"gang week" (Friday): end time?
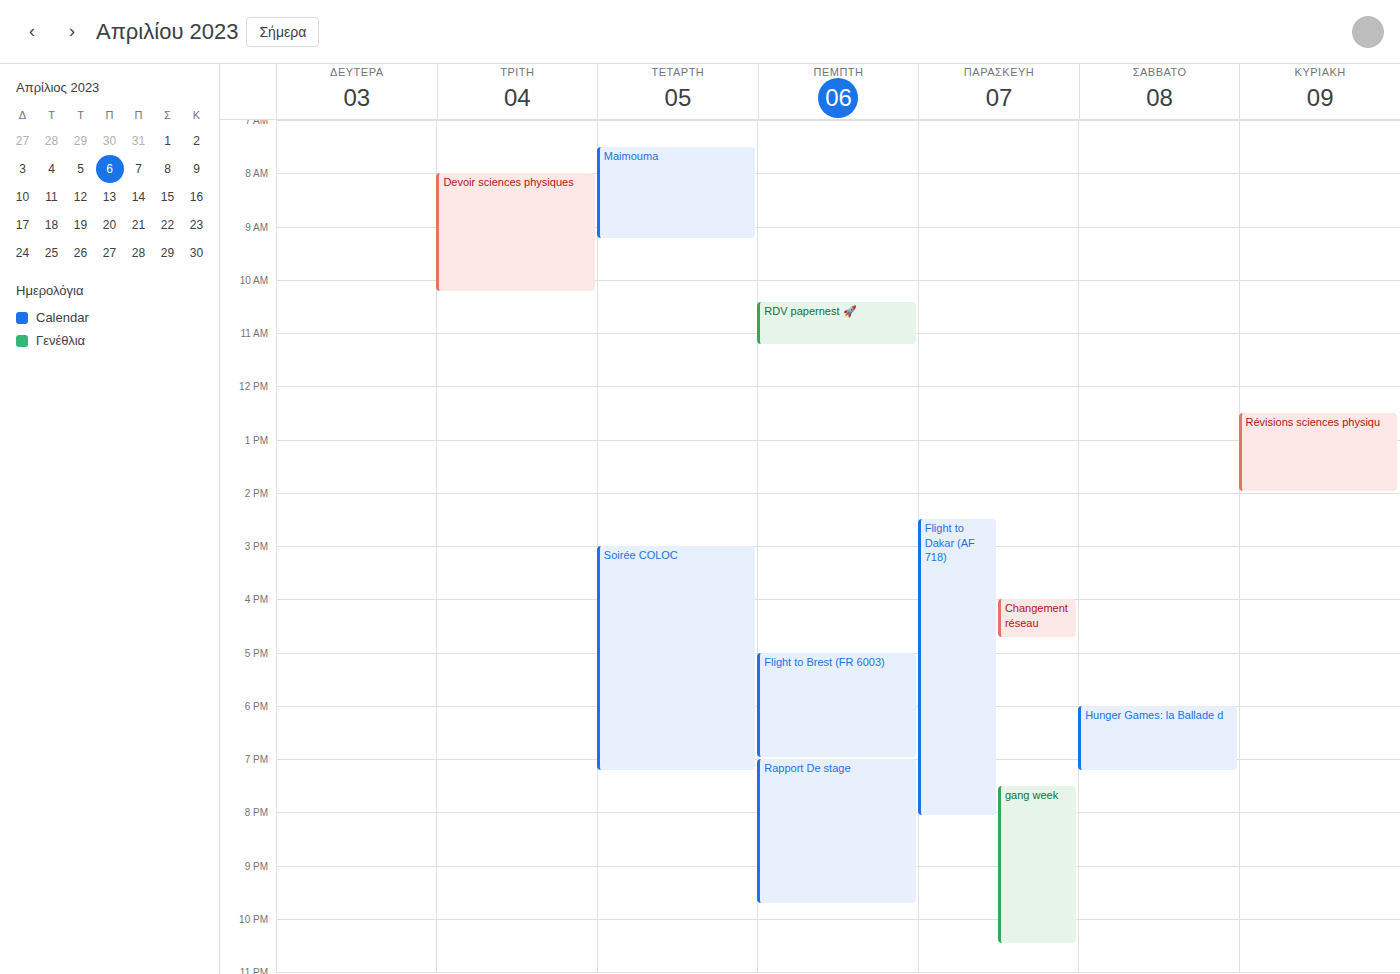
10:30 PM